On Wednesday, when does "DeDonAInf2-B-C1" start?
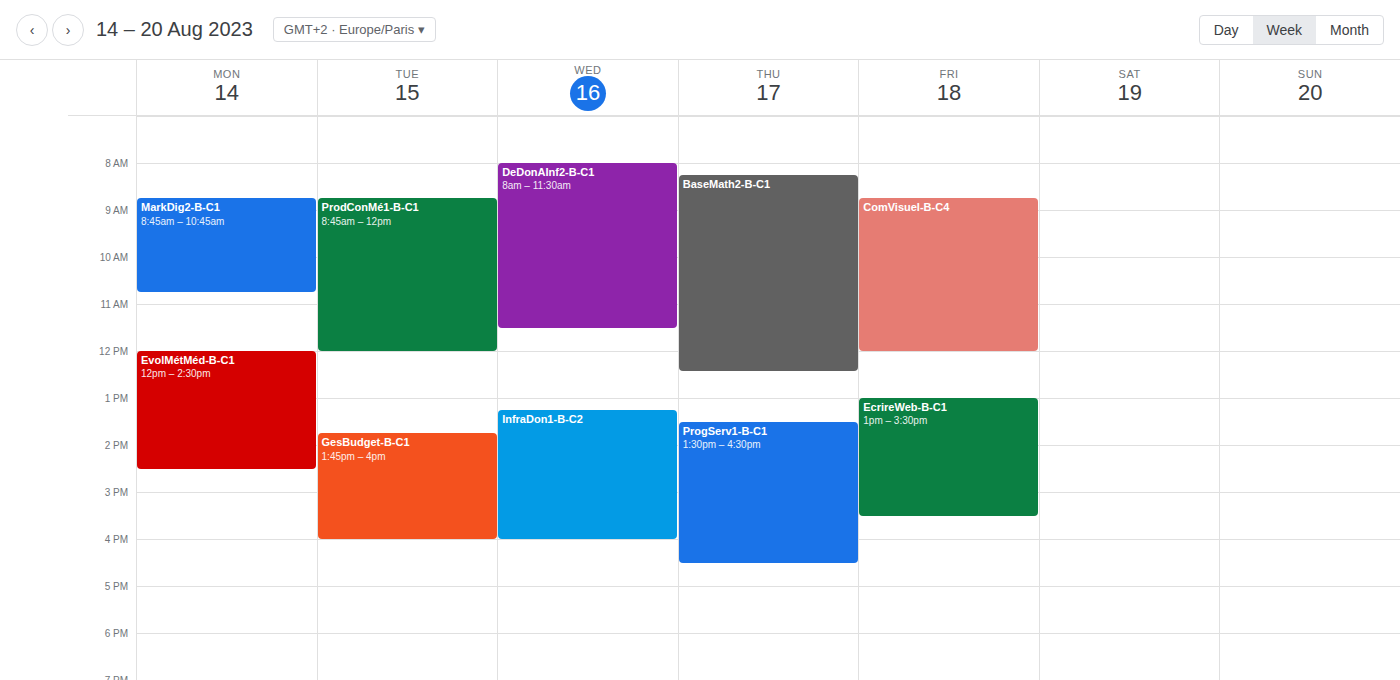
8:00 AM